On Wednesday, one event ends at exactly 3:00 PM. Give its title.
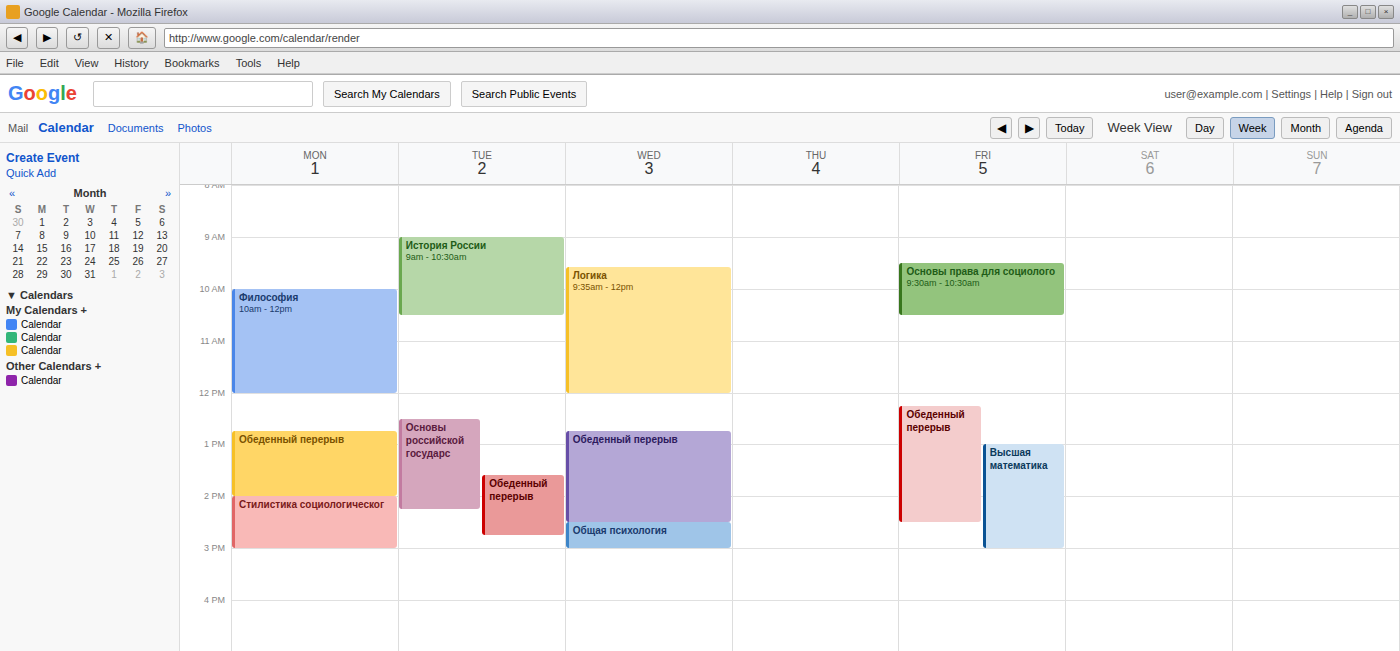
"Общая психология"